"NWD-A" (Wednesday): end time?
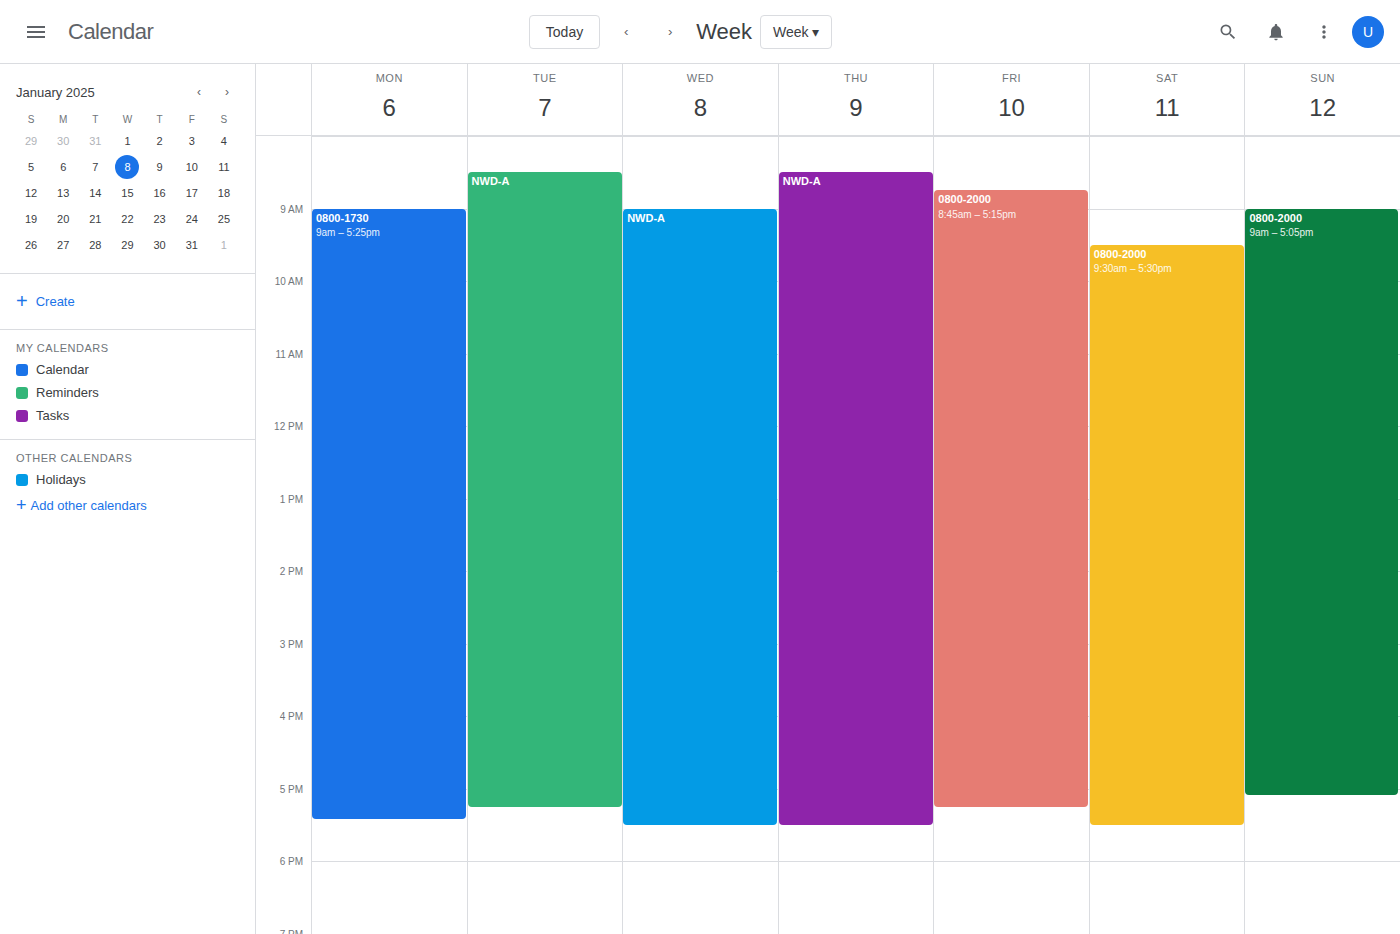
5:30 PM